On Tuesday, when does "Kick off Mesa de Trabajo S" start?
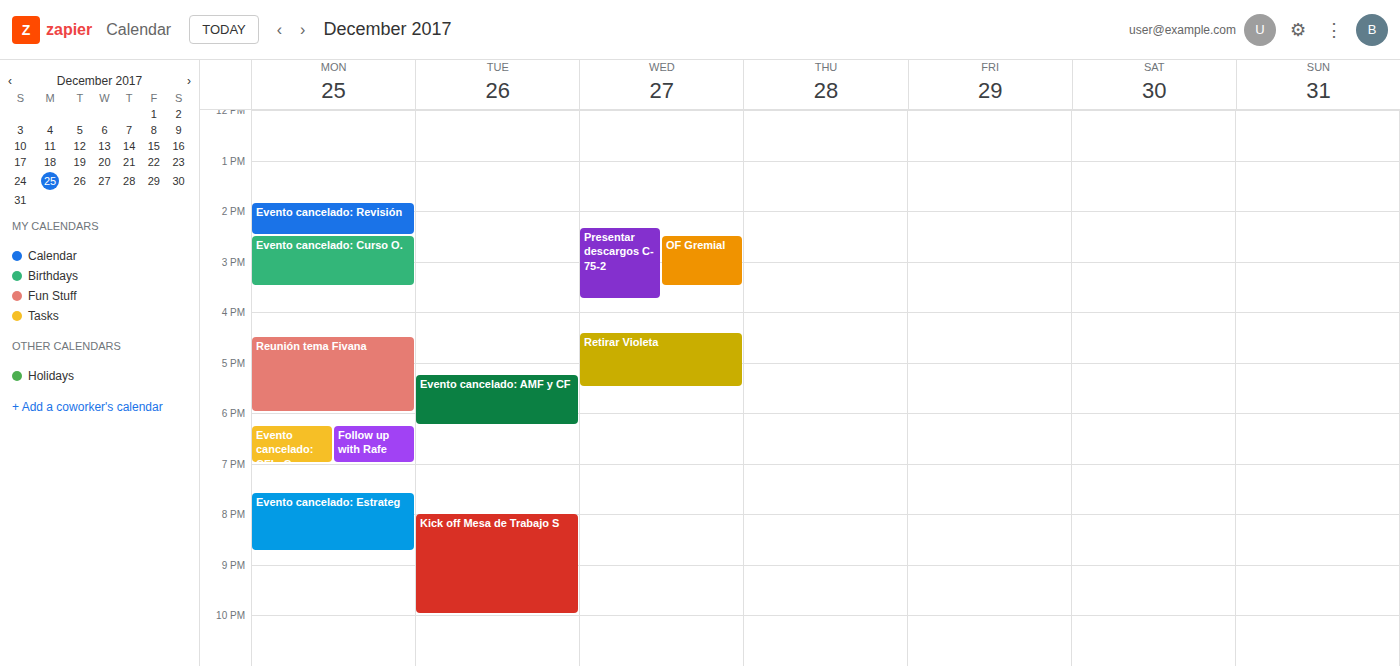
8:00 PM